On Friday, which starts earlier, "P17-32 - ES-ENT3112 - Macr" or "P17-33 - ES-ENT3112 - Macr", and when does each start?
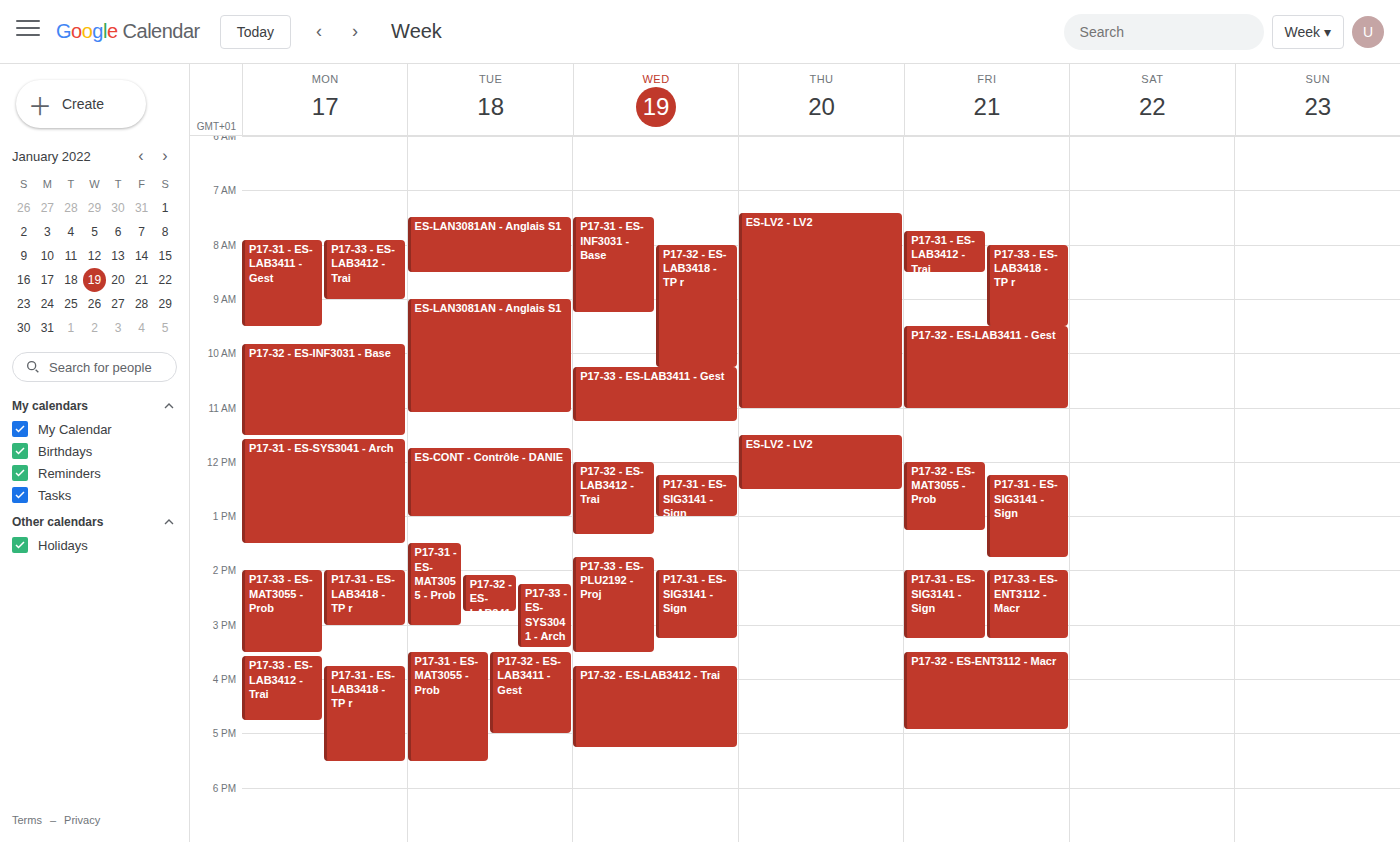
"P17-33 - ES-ENT3112 - Macr" 2:00 PM; "P17-32 - ES-ENT3112 - Macr" 3:30 PM.